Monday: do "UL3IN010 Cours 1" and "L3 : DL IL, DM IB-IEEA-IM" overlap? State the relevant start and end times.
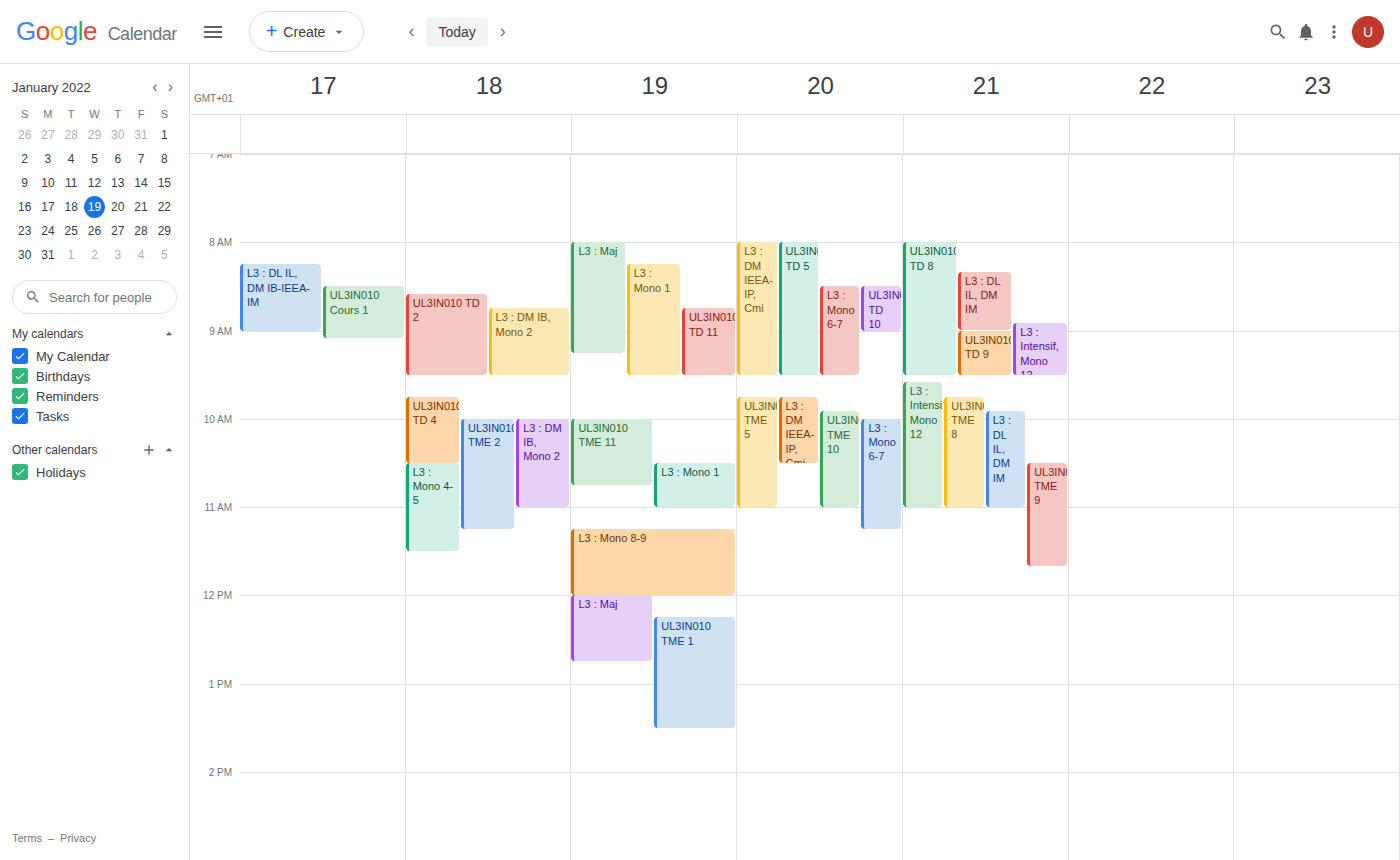
"UL3IN010 Cours 1" starts at 8:30 AM, before "L3 : DL IL, DM IB-IEEA-IM" ends at 9:00 AM -- they overlap.